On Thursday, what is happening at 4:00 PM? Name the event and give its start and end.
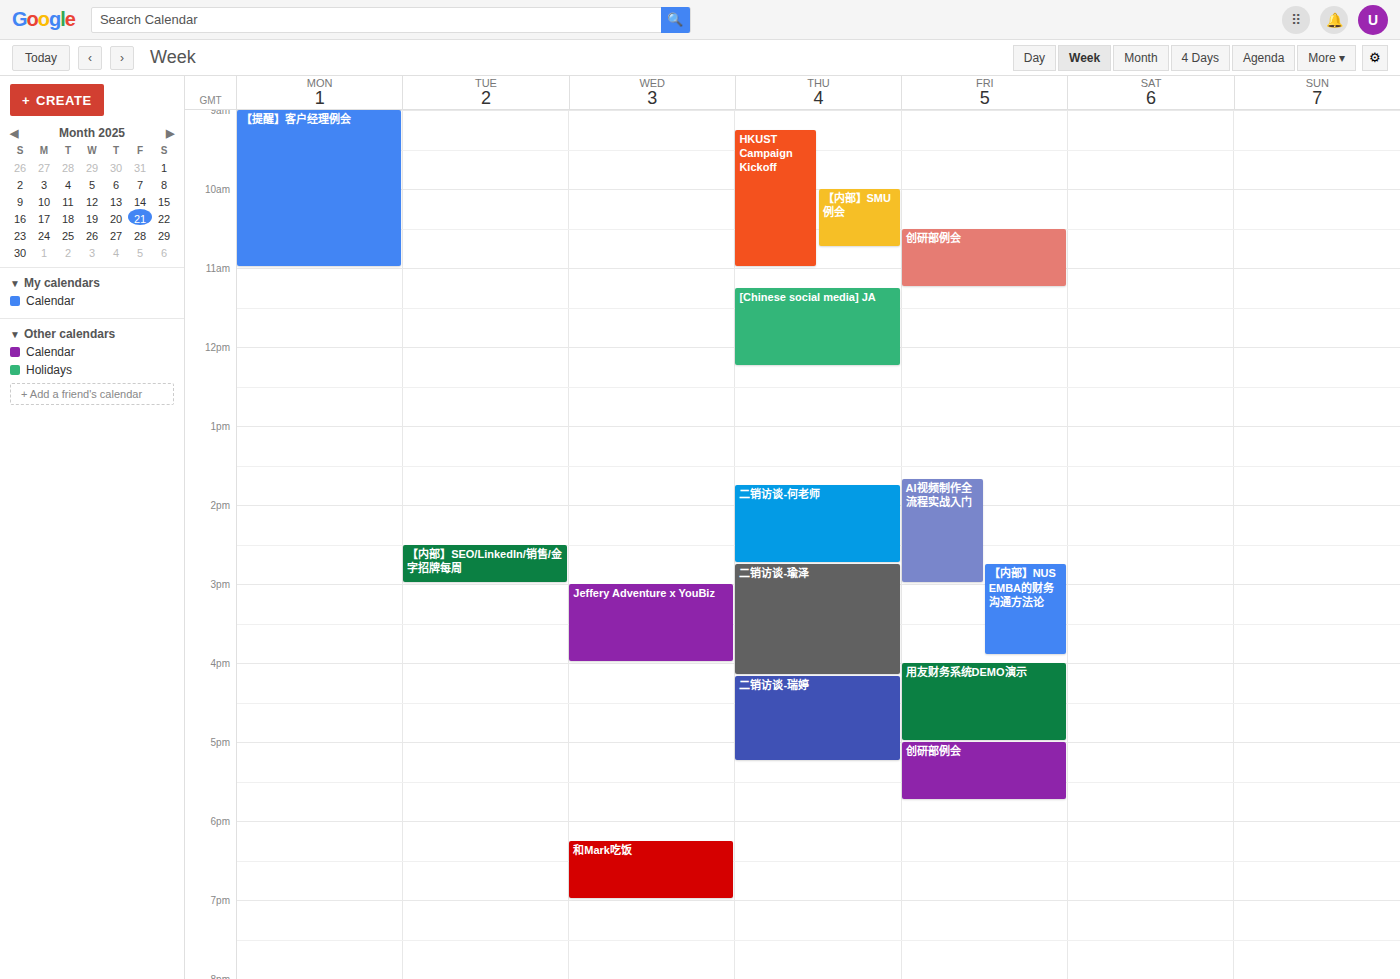
"二销访谈-瑜泽", 2:45 PM to 4:10 PM